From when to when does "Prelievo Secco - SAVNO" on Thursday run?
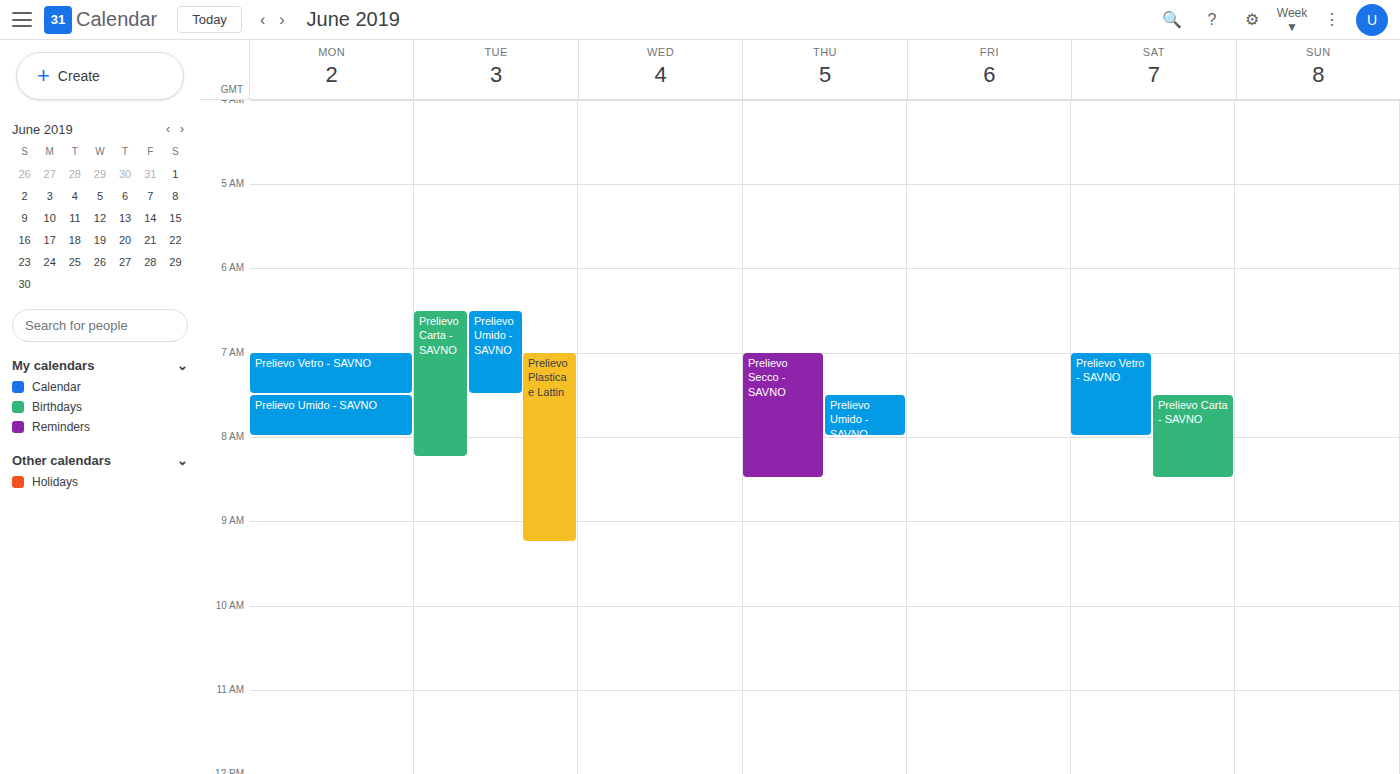
7:00 AM to 8:30 AM